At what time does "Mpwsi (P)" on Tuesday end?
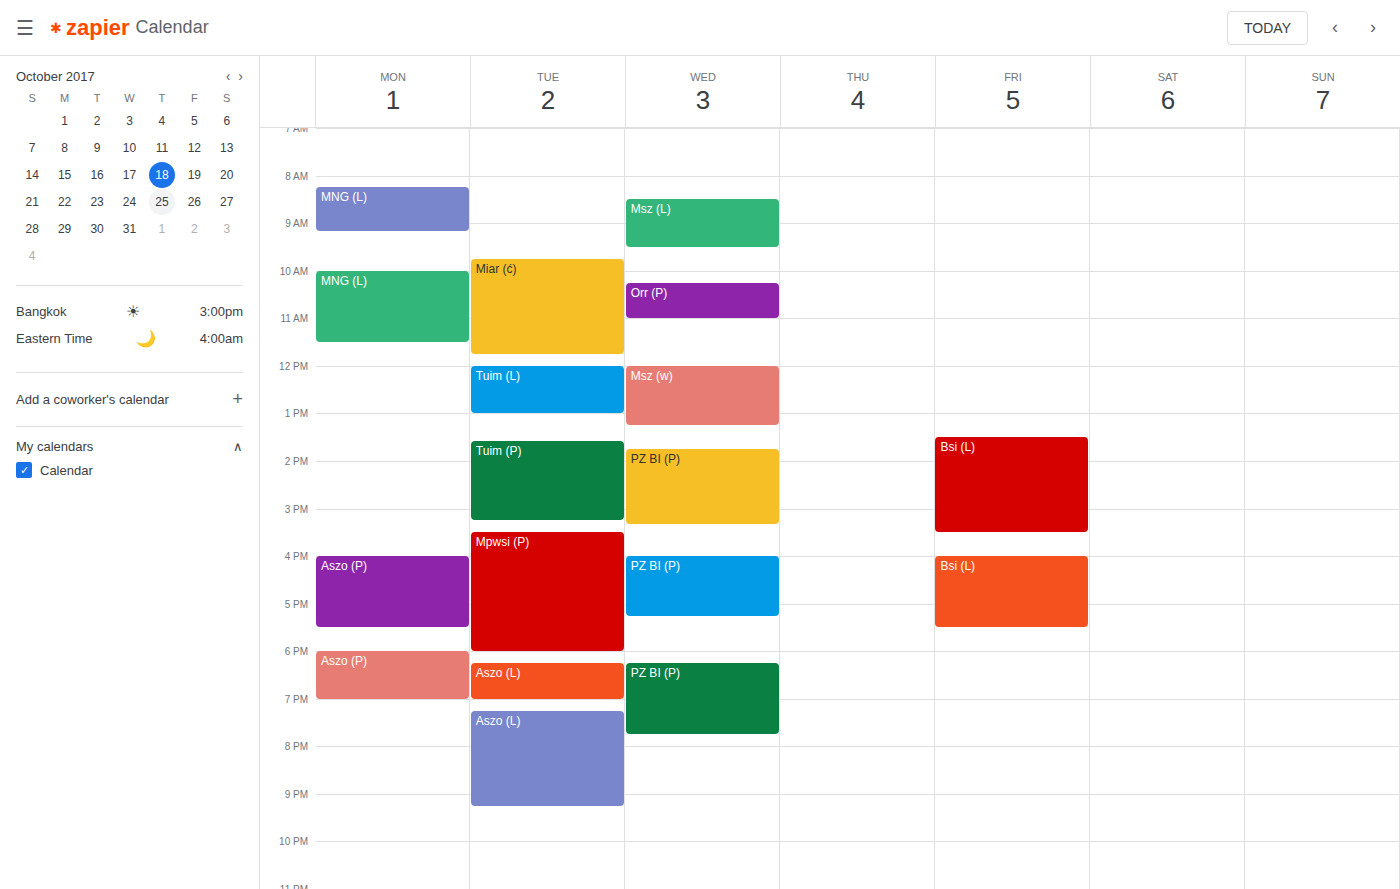
6:00 PM